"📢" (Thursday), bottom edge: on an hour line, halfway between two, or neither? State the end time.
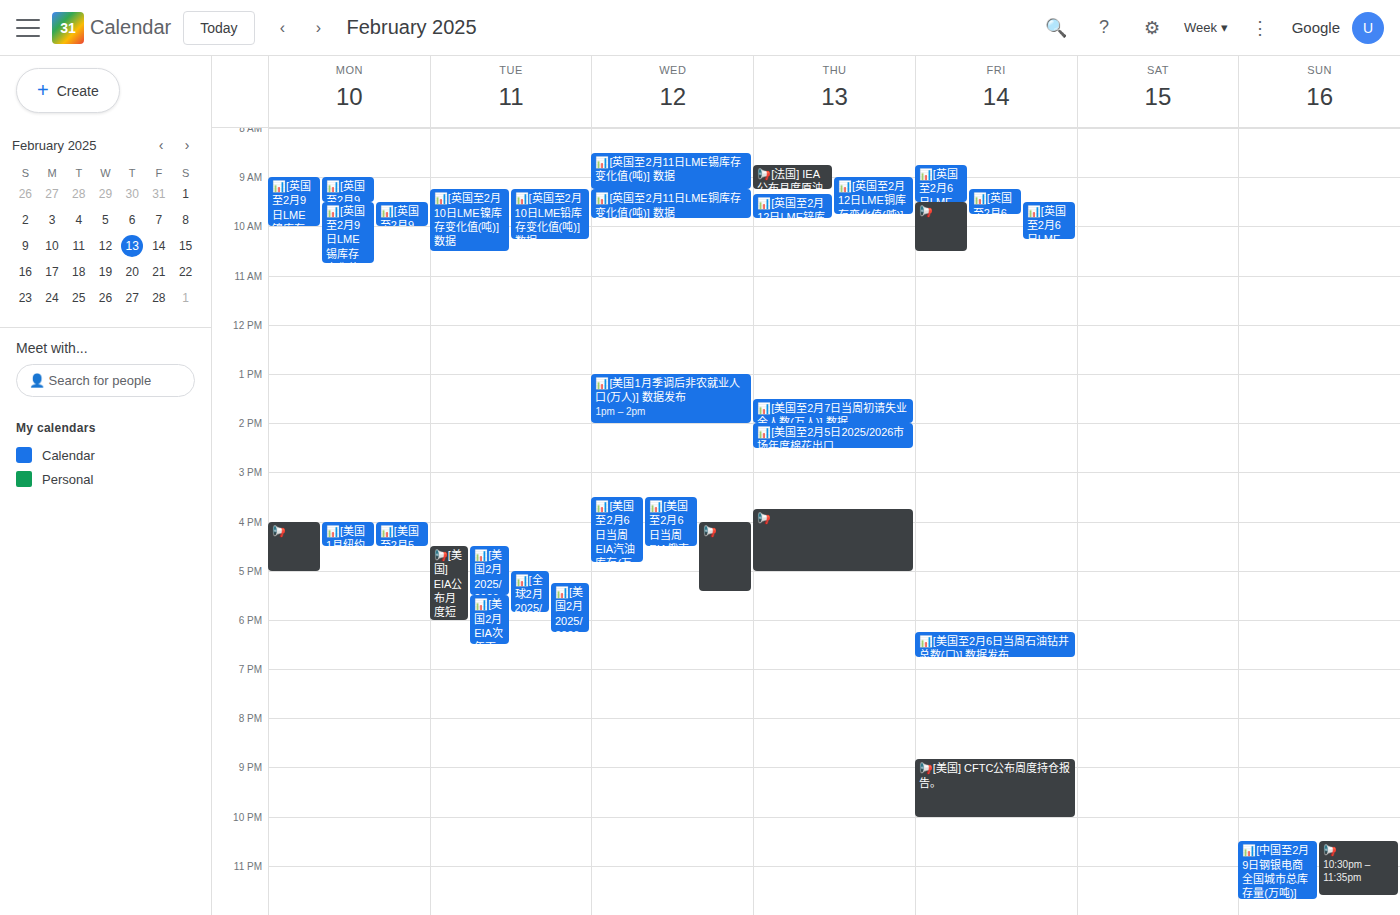
17:00 -- exactly on the 17:00 line.